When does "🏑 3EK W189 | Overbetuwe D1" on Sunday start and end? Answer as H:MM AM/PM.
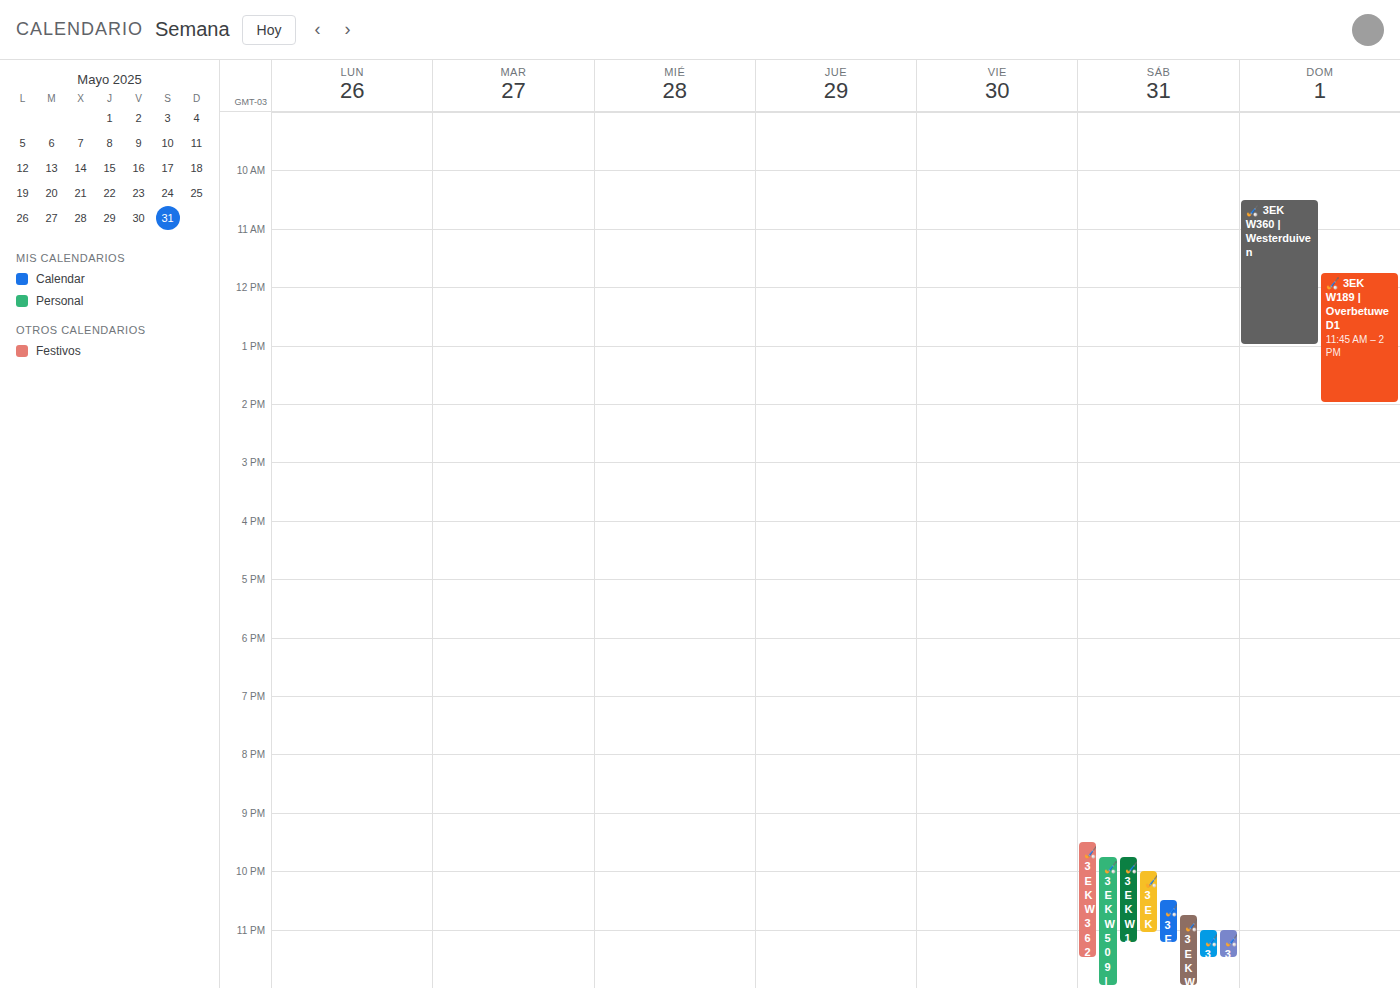
11:45 AM to 2:00 PM